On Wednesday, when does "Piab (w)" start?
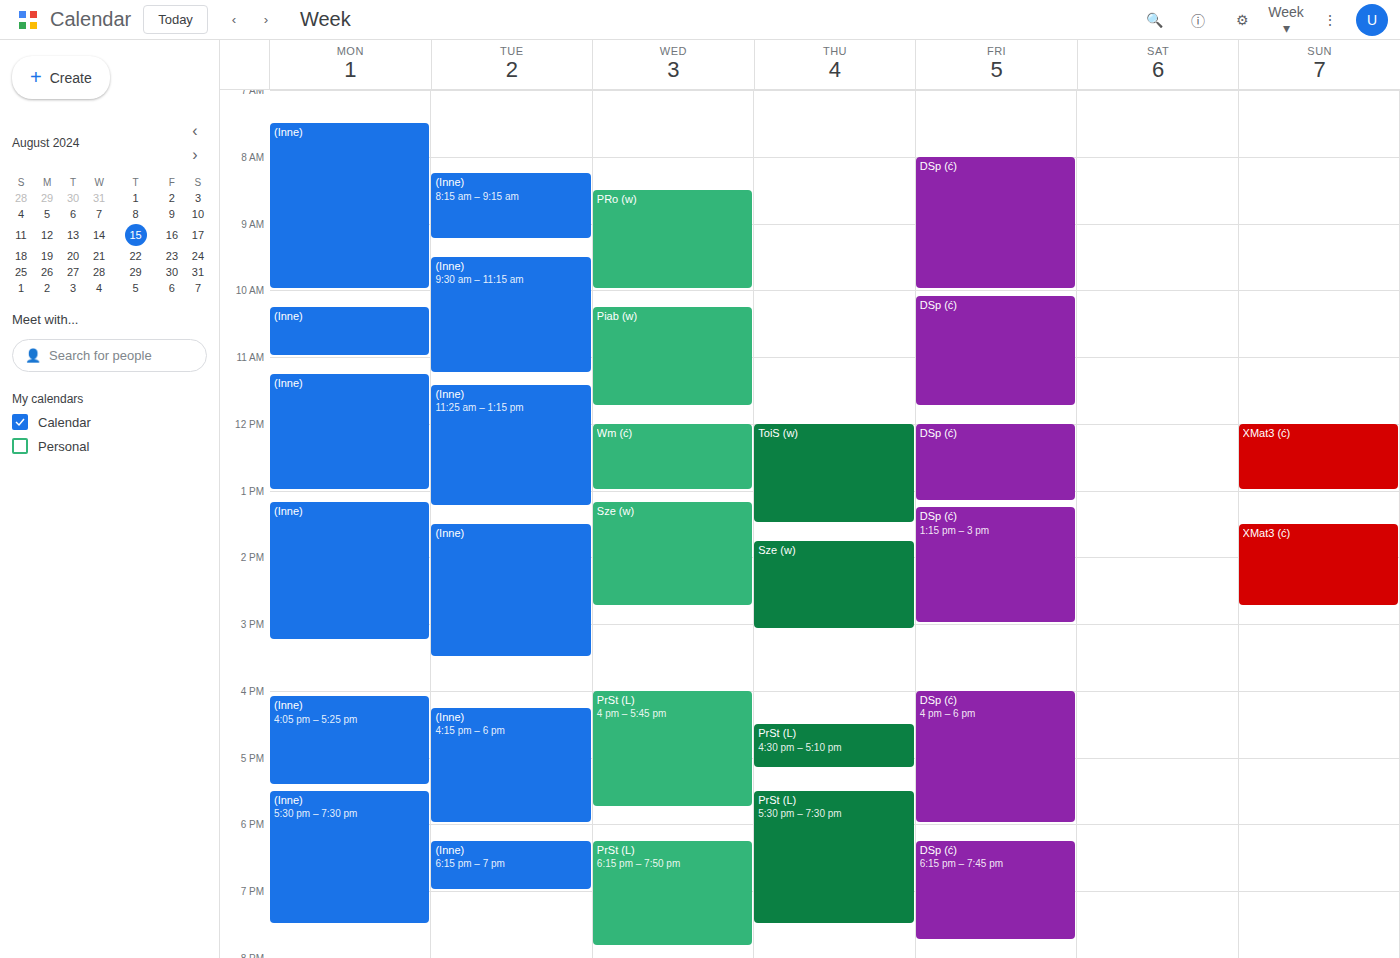
10:15 AM